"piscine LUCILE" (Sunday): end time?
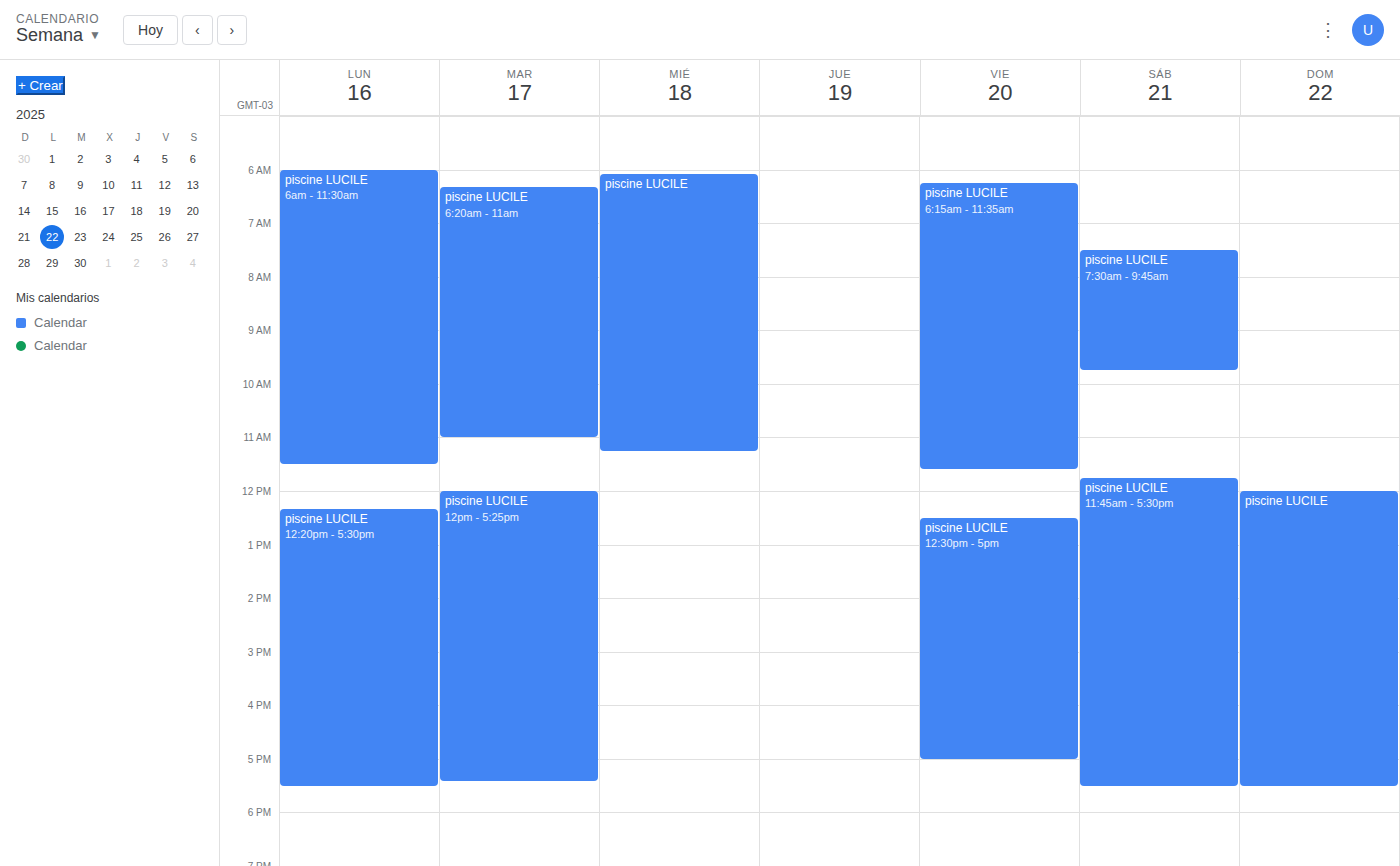
5:30 PM